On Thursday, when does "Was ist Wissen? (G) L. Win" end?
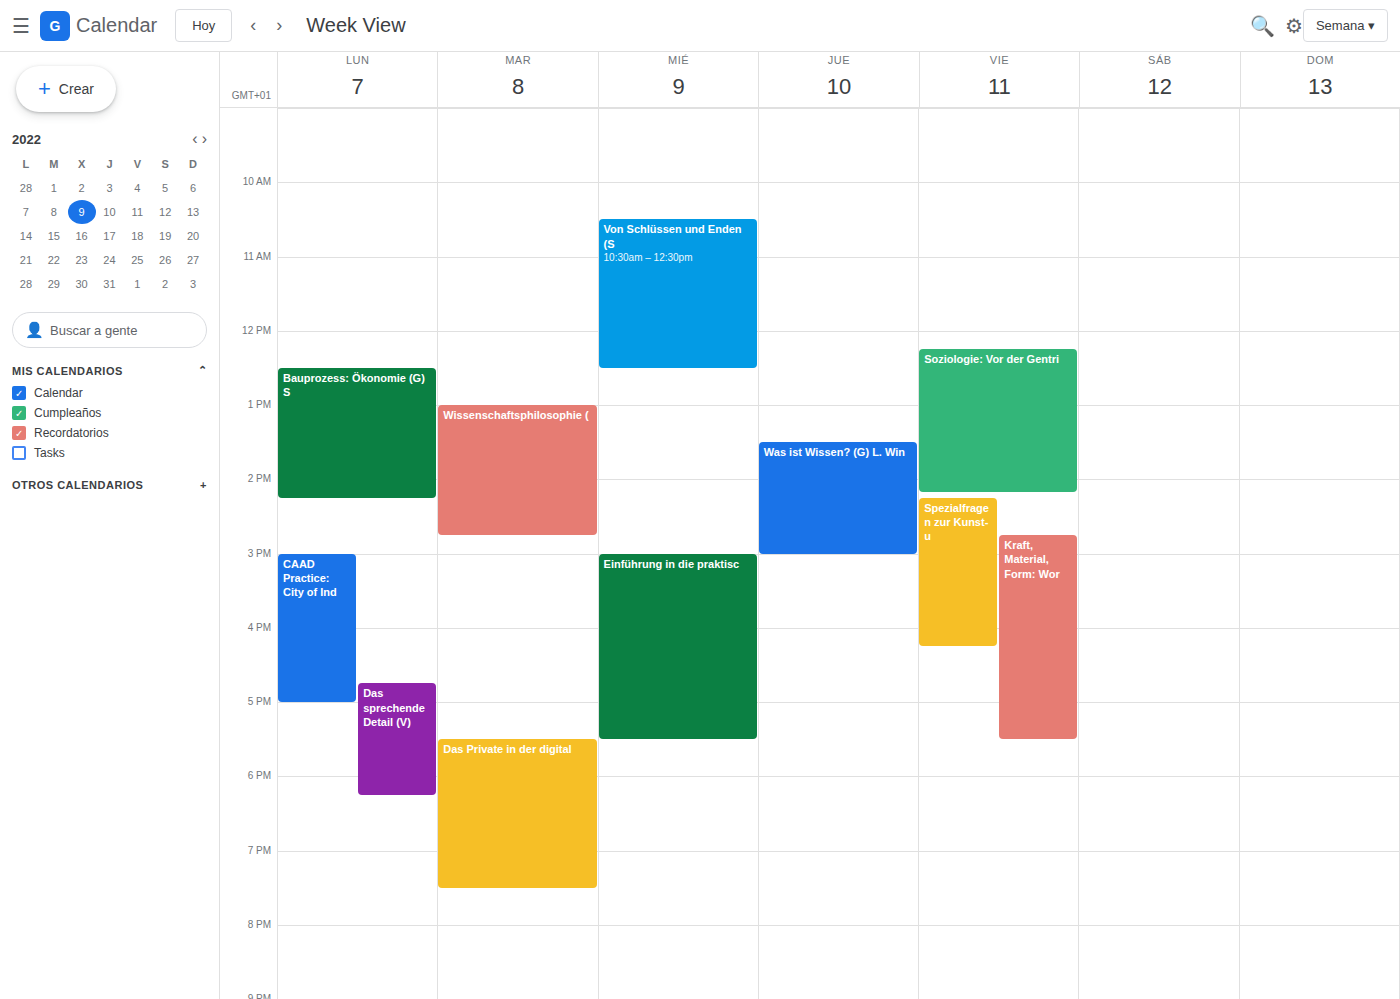
3:00 PM